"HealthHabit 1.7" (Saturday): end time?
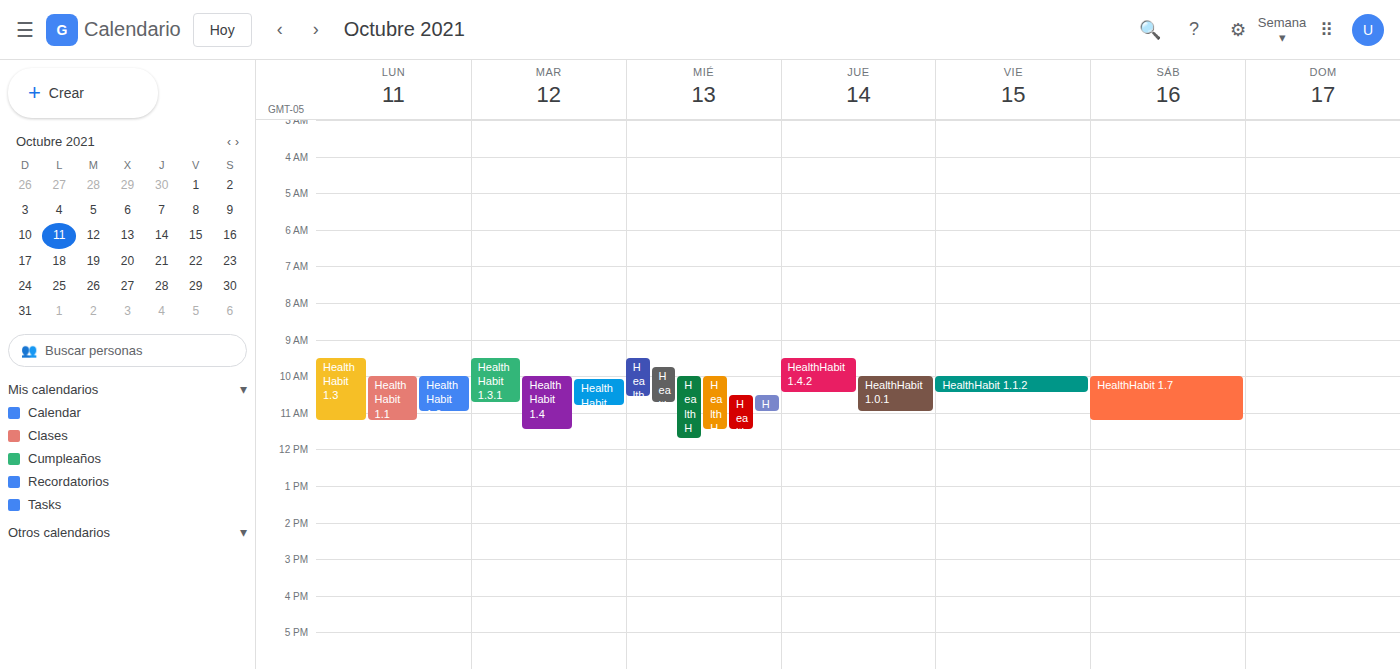
11:15 AM